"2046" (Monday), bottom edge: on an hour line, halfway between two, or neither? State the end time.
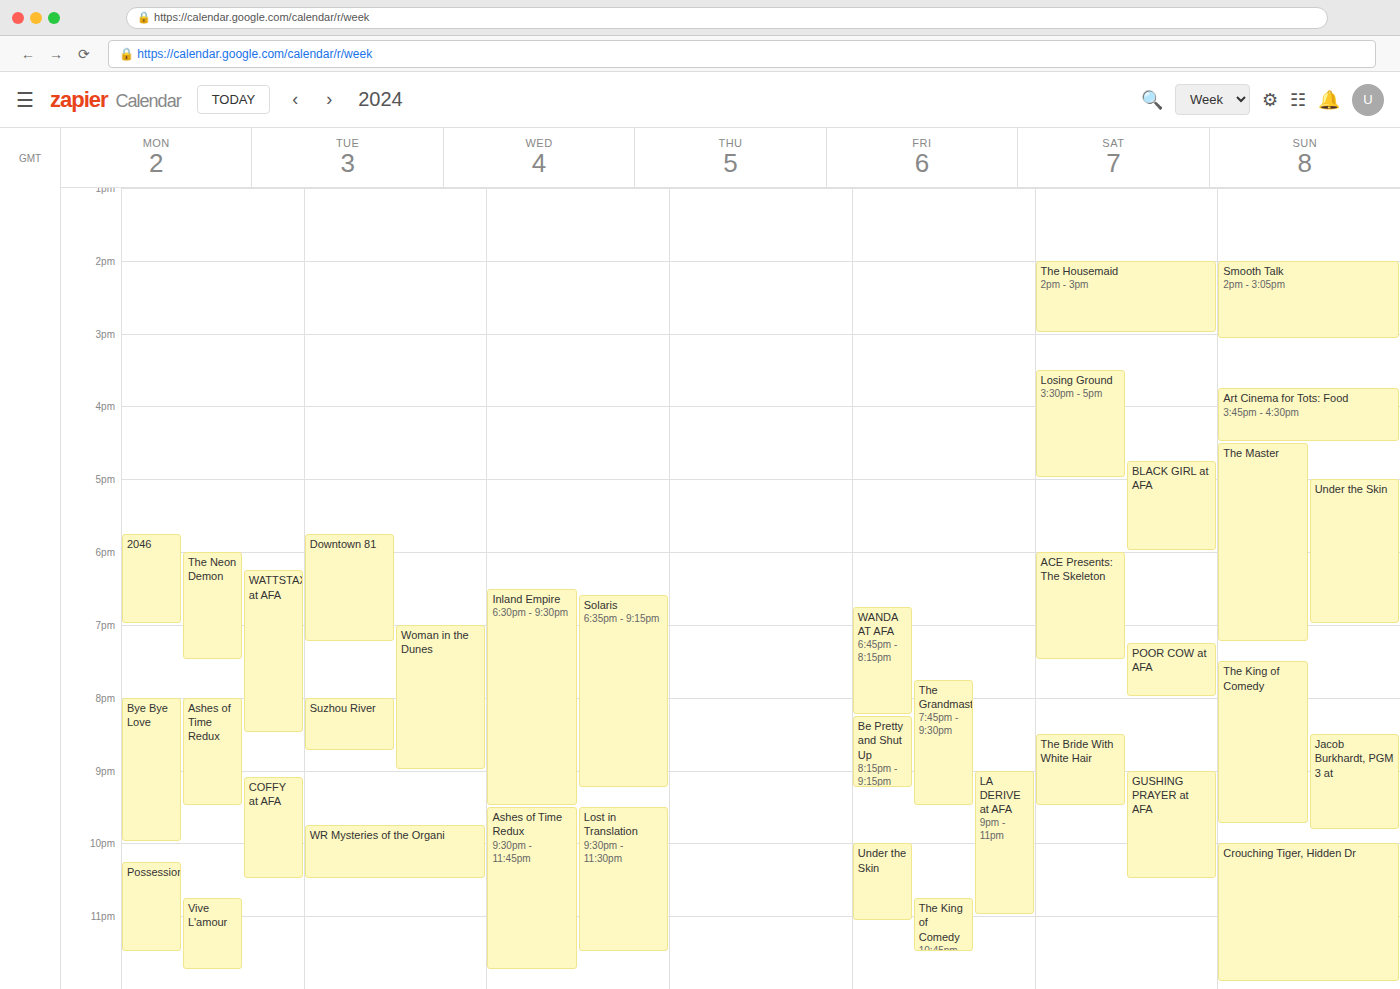
7:00 PM -- exactly on the 7 PM line.